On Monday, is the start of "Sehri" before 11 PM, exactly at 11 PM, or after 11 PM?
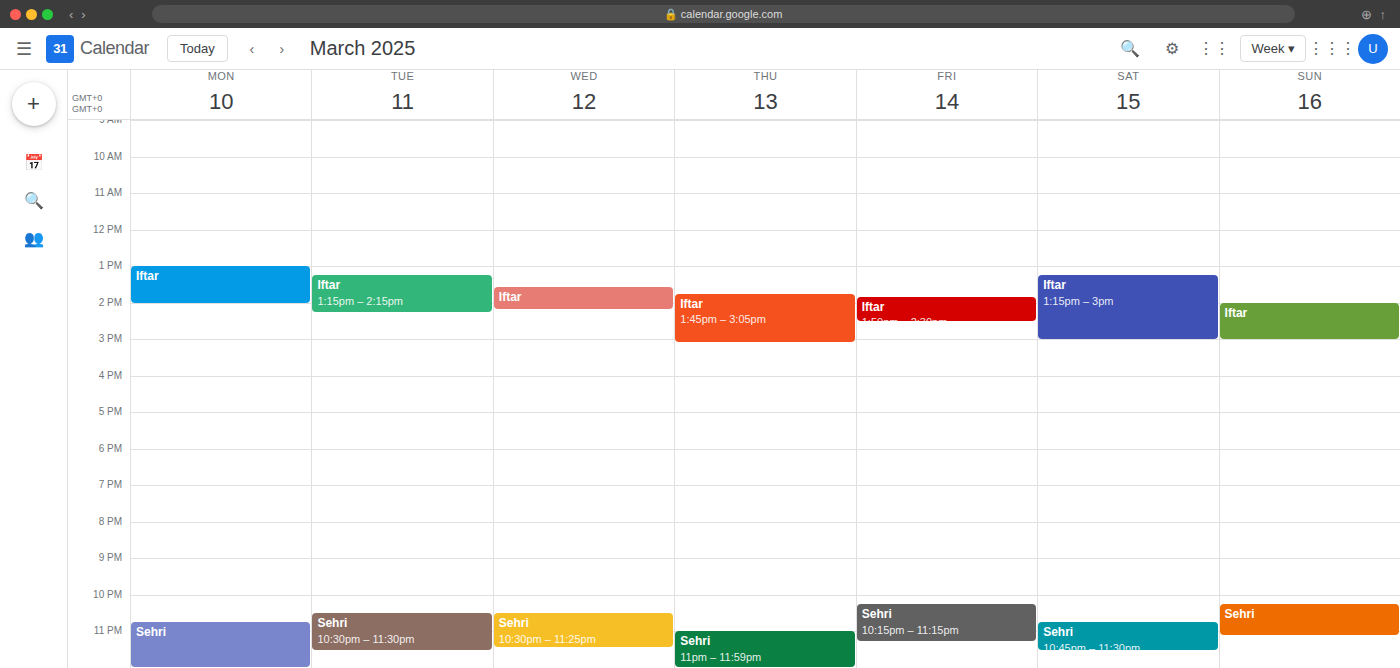
10:45 PM -- before 11 PM, 15 minutes above the 11 PM line.